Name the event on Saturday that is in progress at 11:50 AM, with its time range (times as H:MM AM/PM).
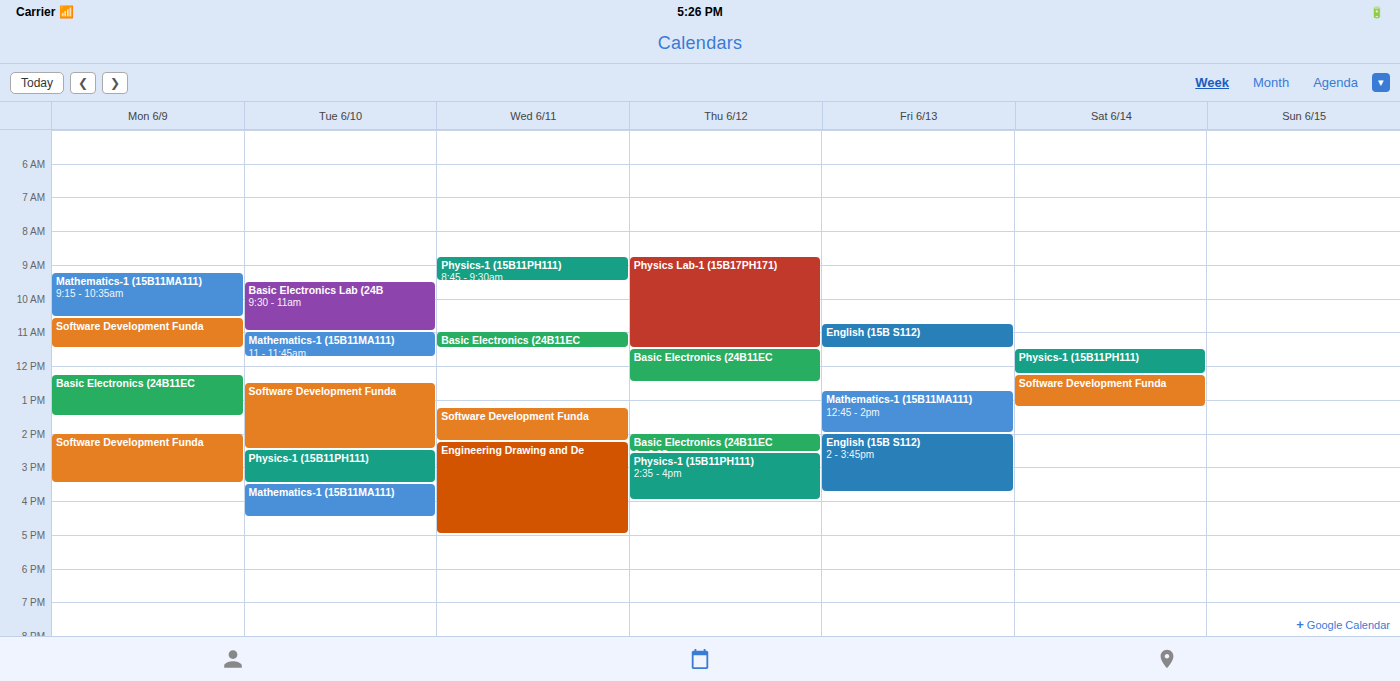
"Physics-1 (15B11PH111)", 11:30 AM to 12:15 PM